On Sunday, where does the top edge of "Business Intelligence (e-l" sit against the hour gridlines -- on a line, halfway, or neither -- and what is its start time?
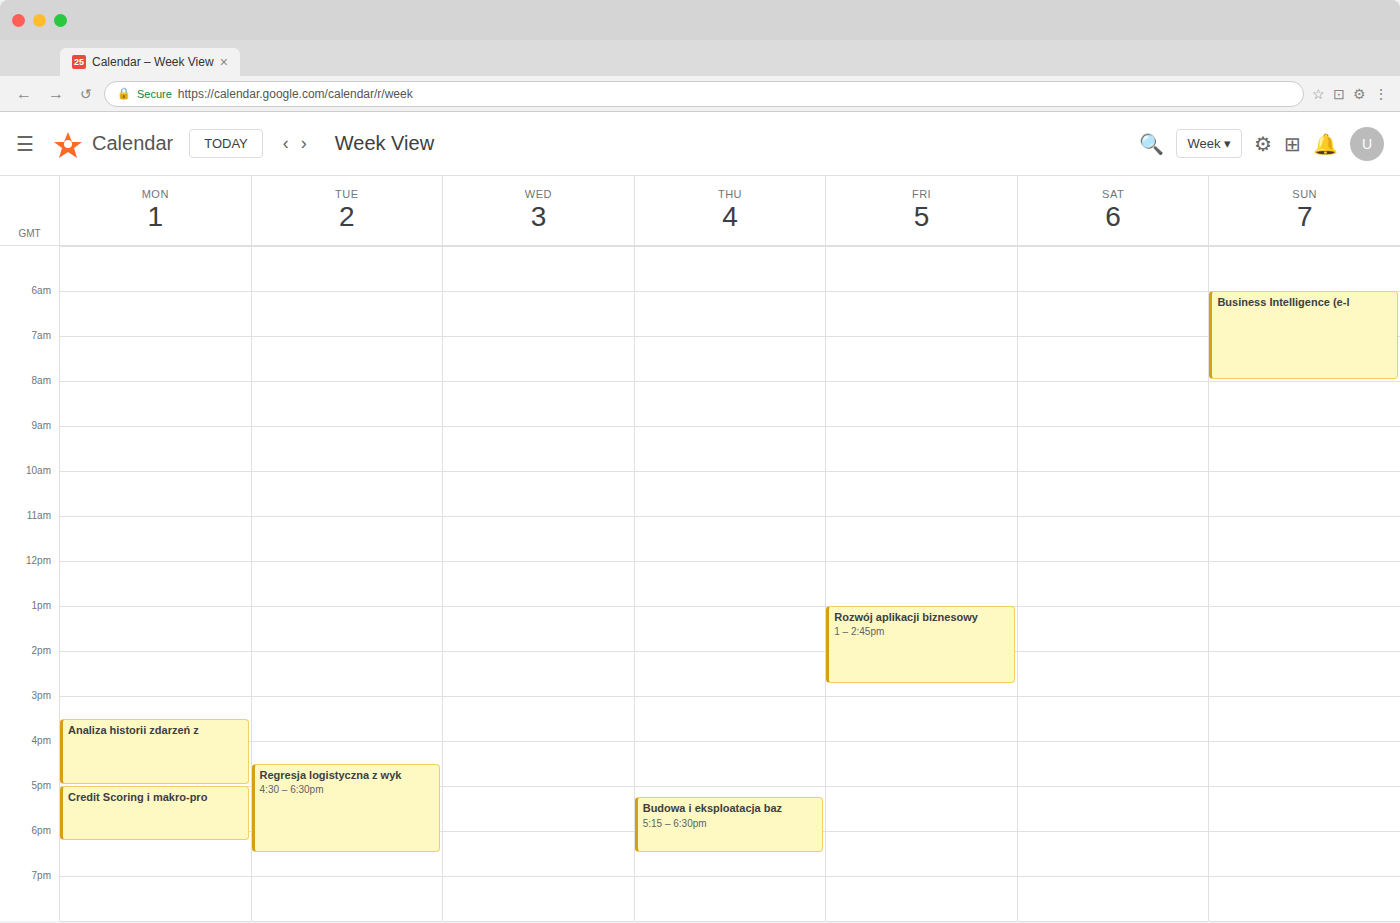
6:00 AM -- exactly on the 6 AM line.